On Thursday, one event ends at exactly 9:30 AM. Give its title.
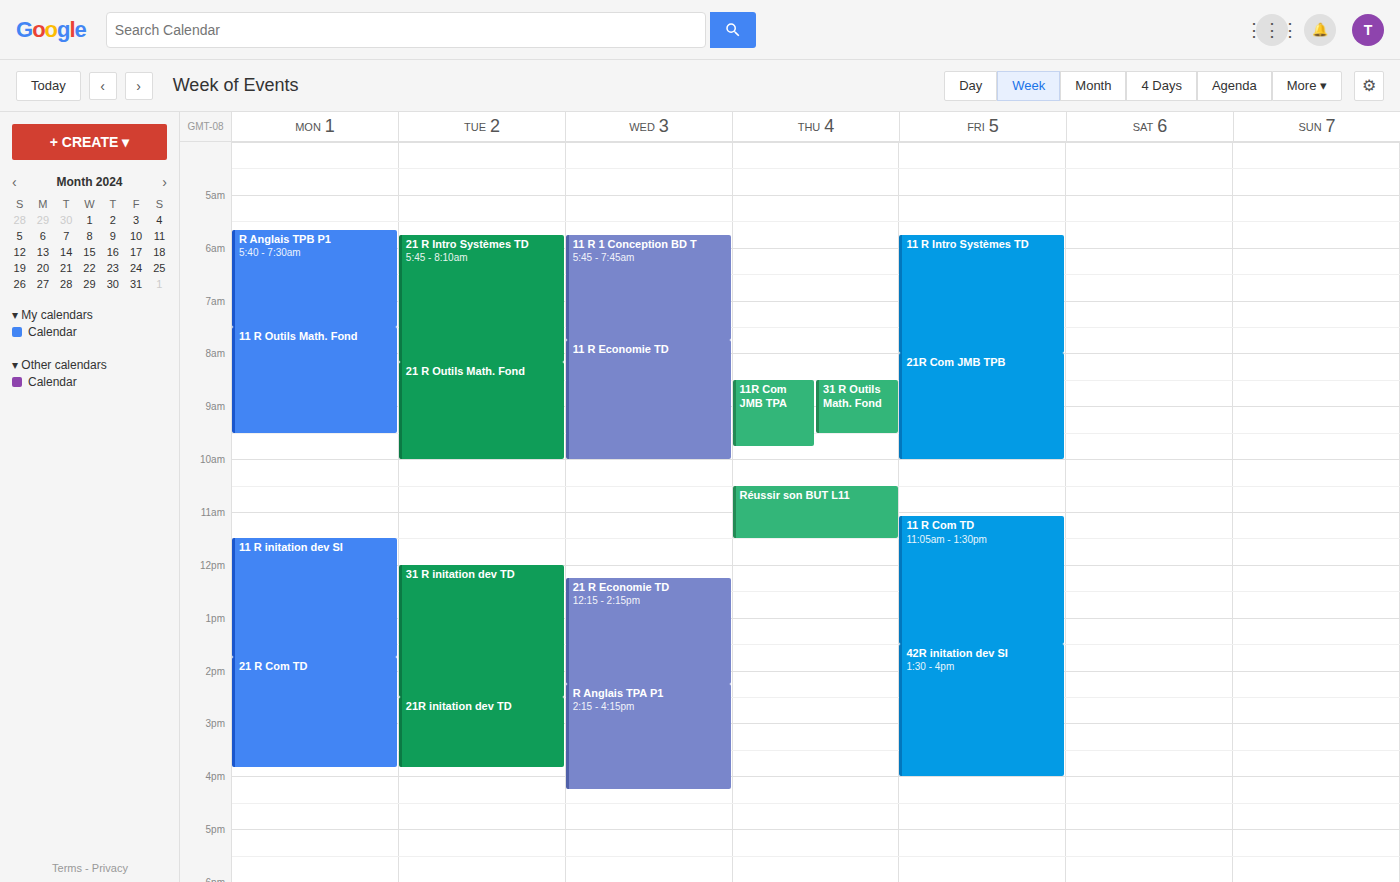
"31 R Outils Math. Fond"